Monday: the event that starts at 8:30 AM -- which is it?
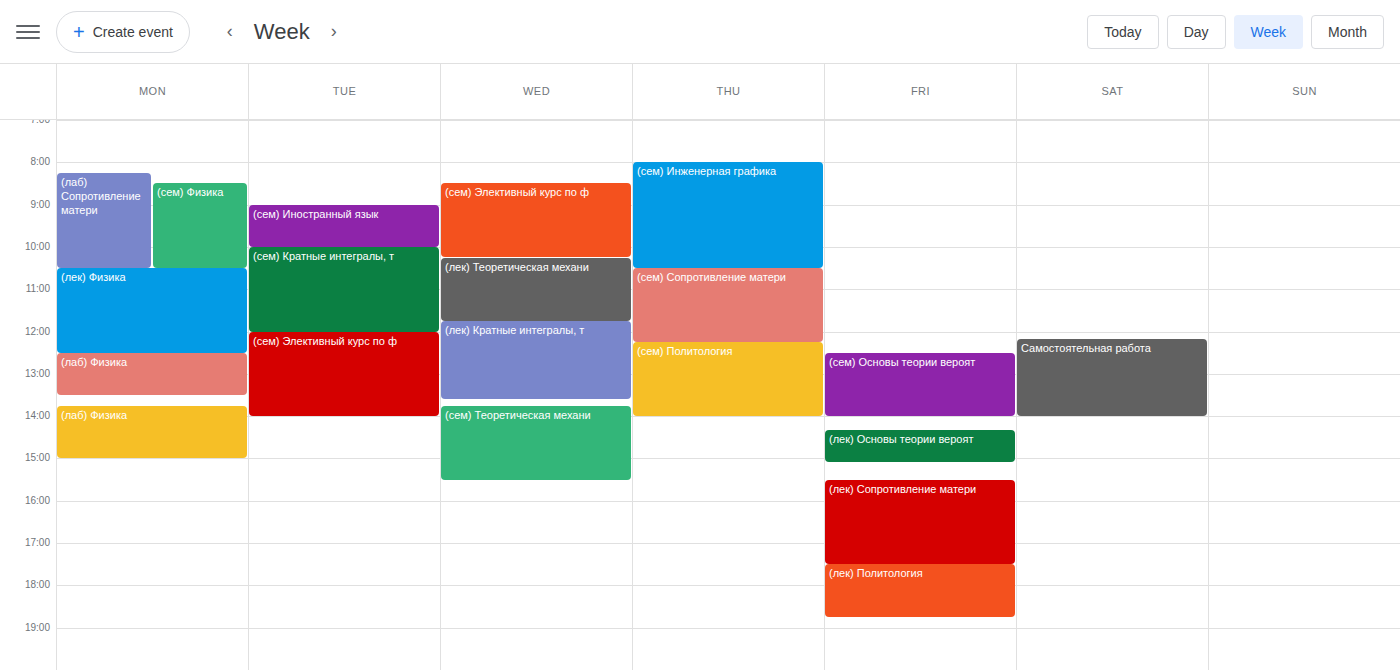
"(сем) Физика"